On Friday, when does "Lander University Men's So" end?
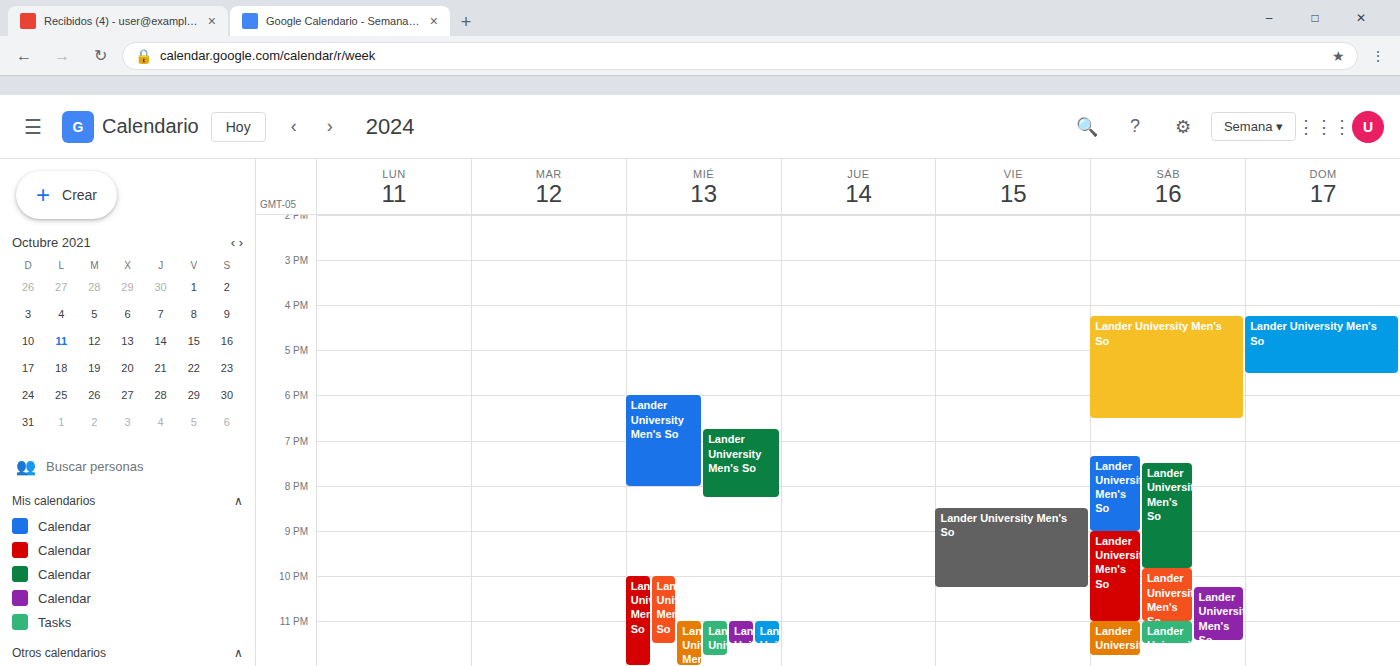
10:15 PM